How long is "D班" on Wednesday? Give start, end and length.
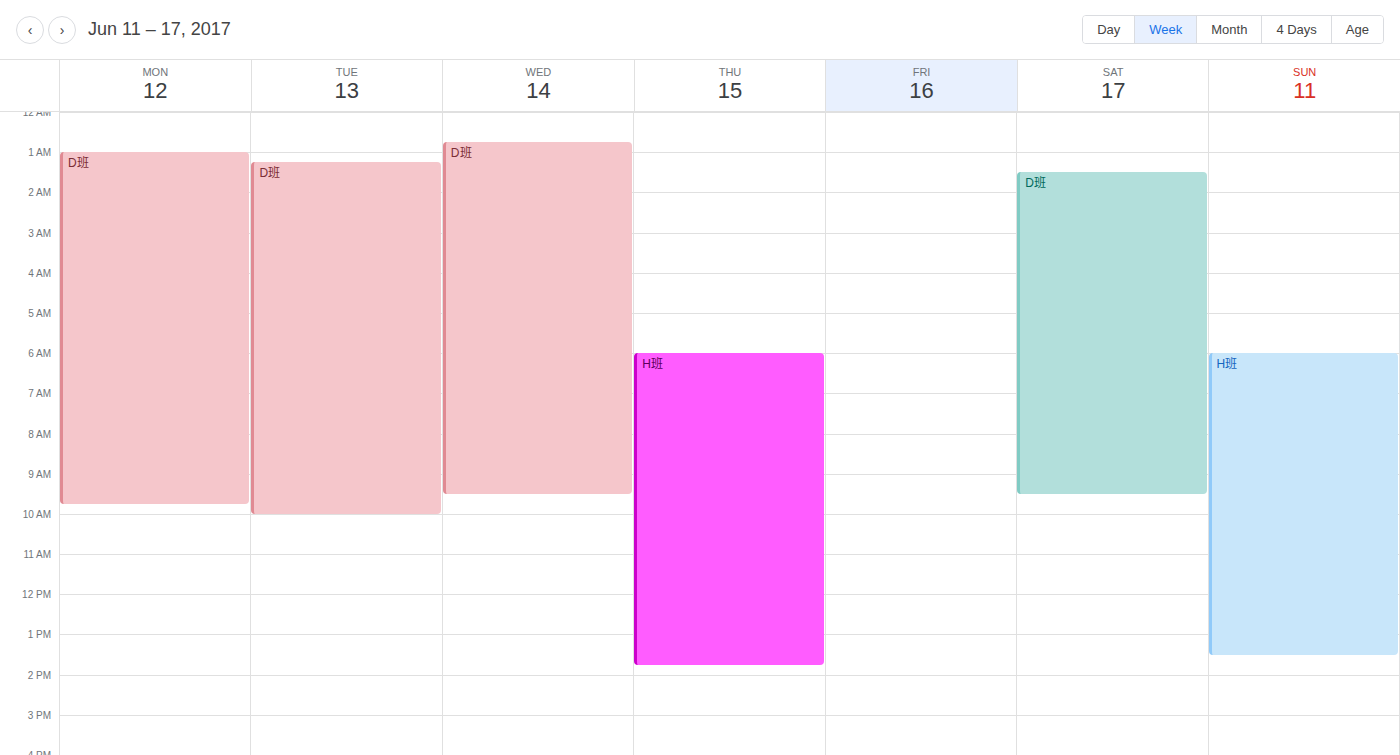
12:45 AM to 9:30 AM, 8 hours 45 minutes